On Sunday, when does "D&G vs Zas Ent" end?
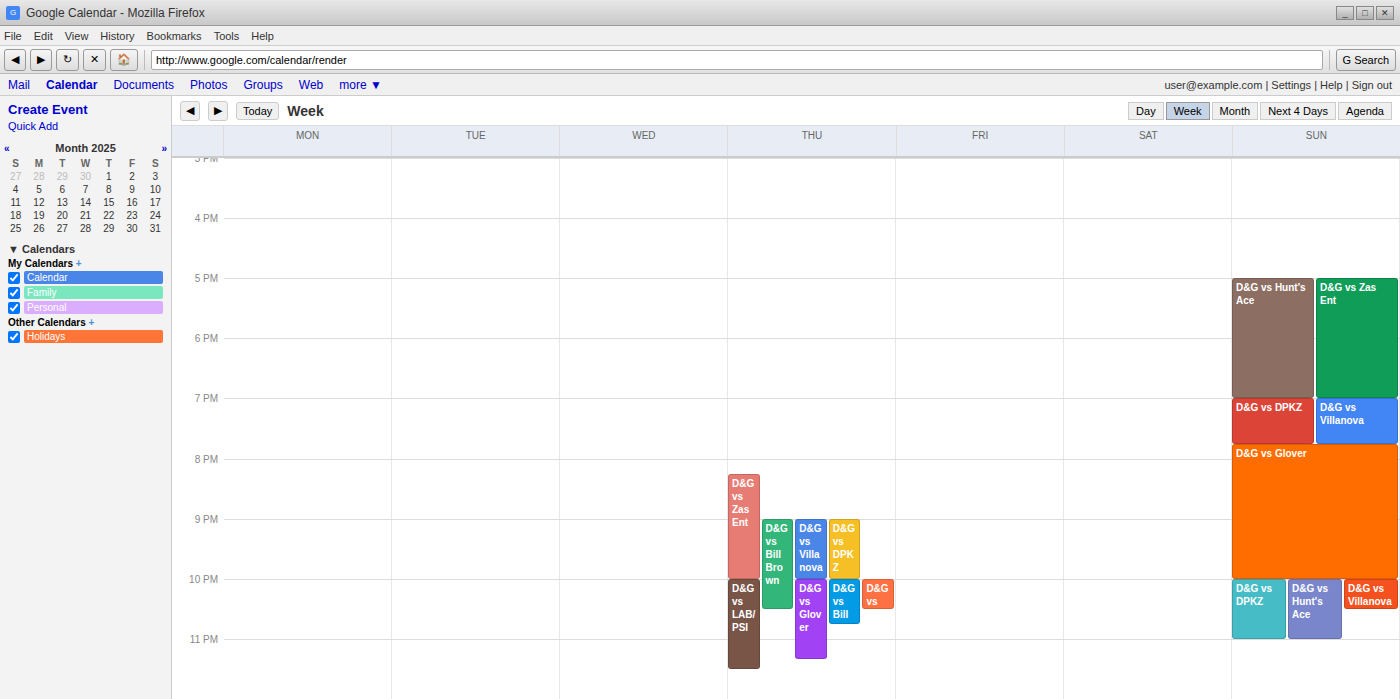
7:00 PM